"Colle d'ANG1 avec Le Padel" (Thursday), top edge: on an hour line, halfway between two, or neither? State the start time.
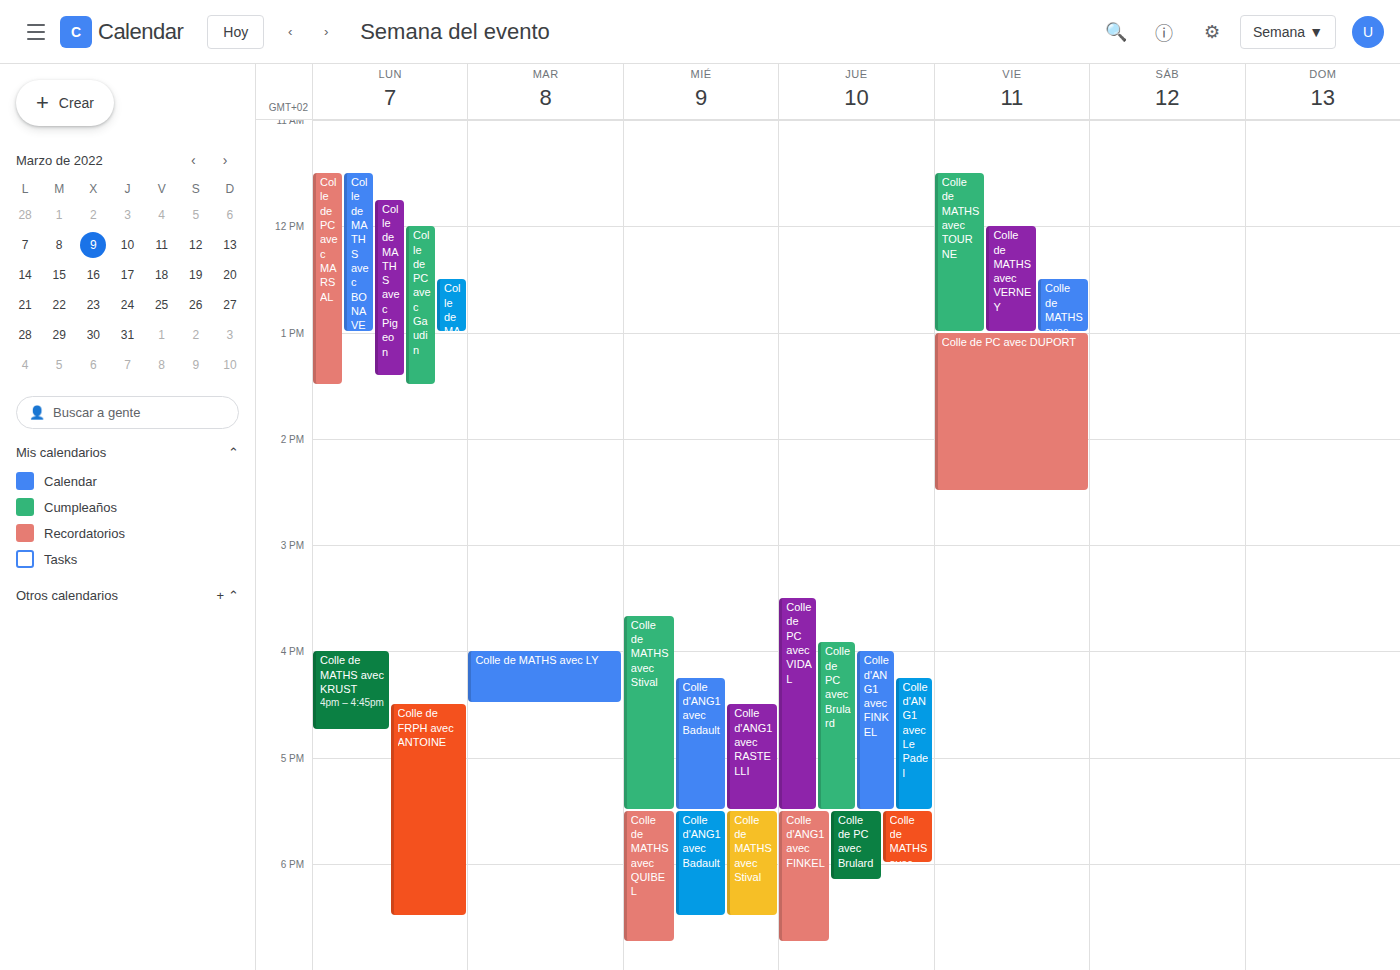
4:15 PM -- neither: a quarter of the way from the 4 PM line to the 5 PM line.